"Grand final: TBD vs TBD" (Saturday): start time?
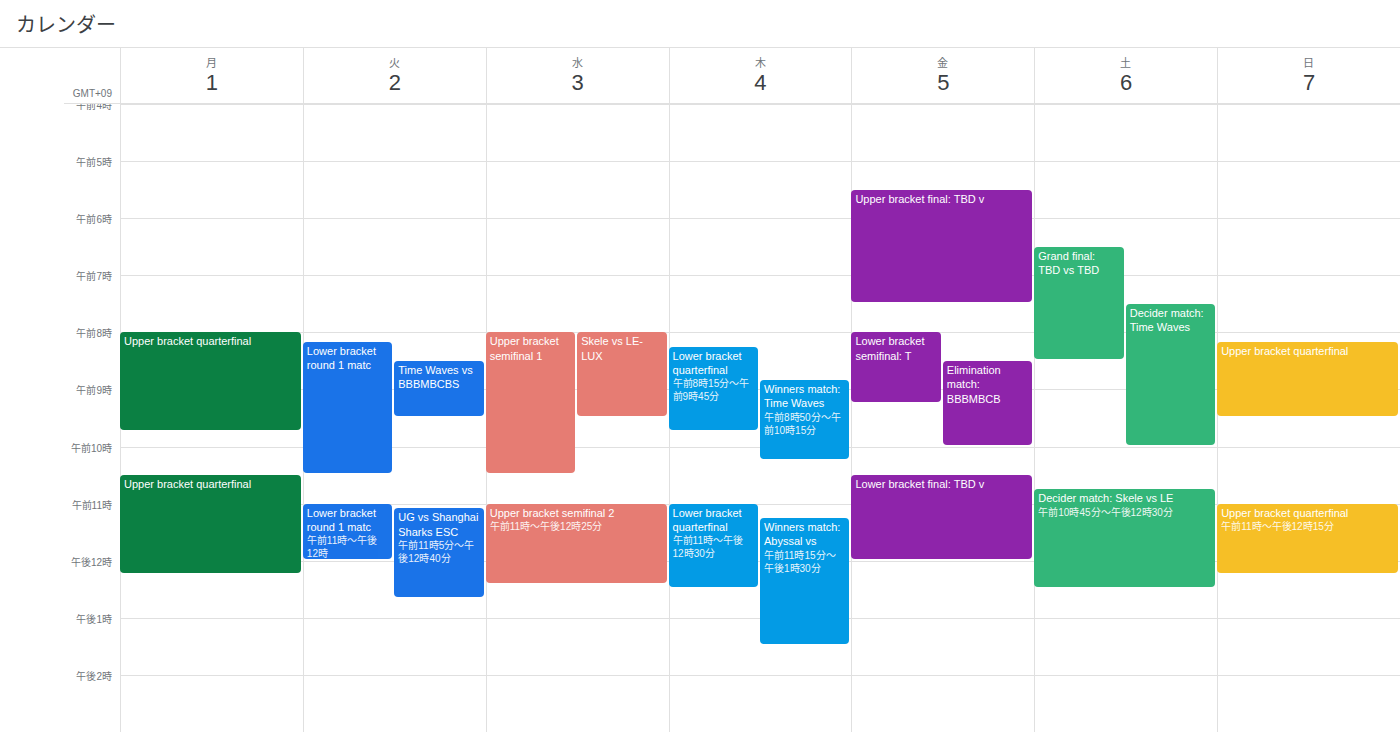
6:30 AM